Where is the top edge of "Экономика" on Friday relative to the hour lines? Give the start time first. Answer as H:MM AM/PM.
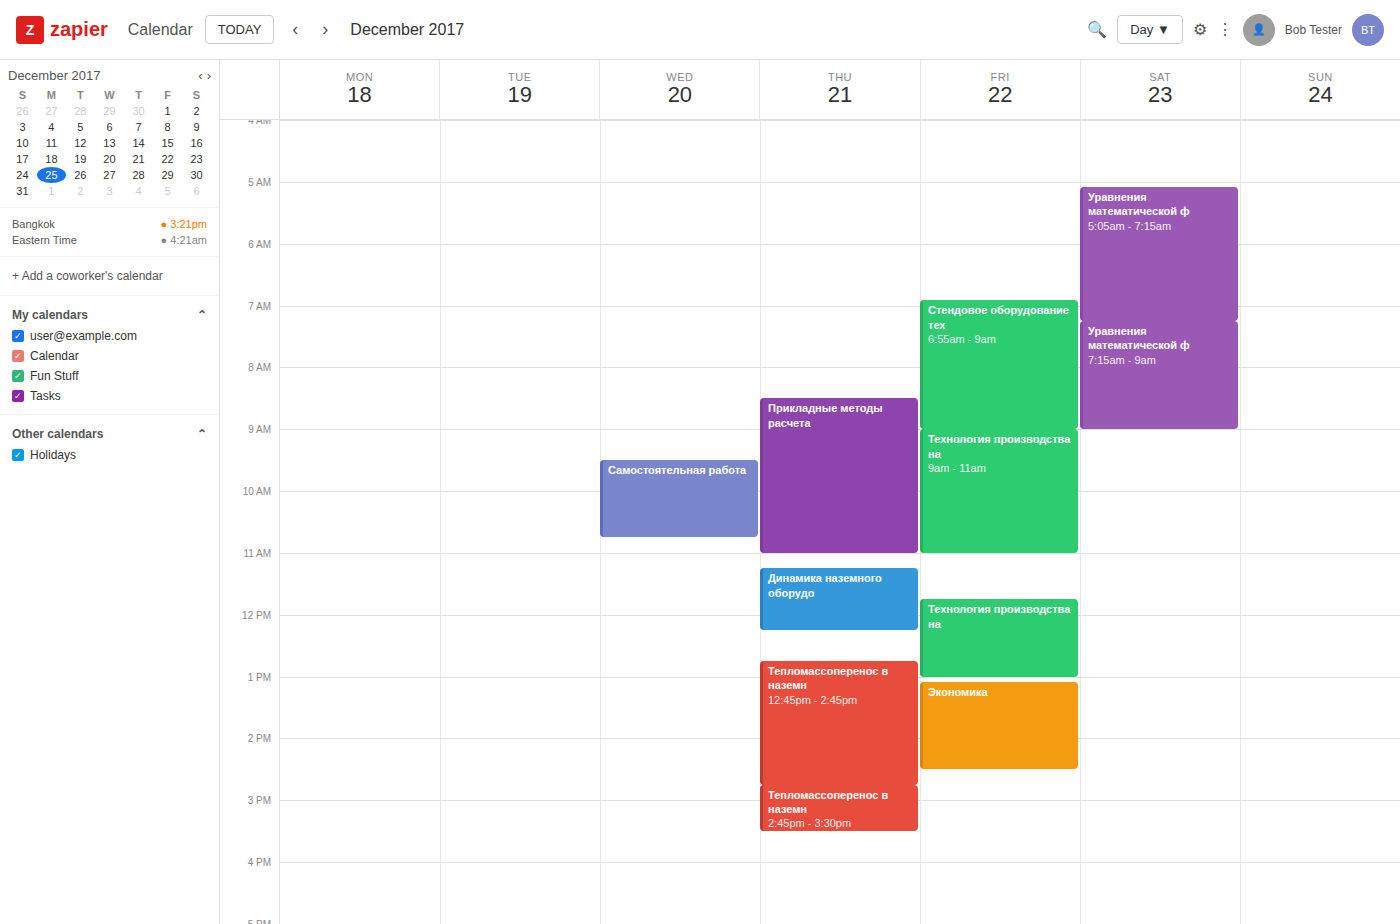
1:05 PM -- neither: 5 minutes below the 1 PM line and 55 minutes above the 2 PM line.